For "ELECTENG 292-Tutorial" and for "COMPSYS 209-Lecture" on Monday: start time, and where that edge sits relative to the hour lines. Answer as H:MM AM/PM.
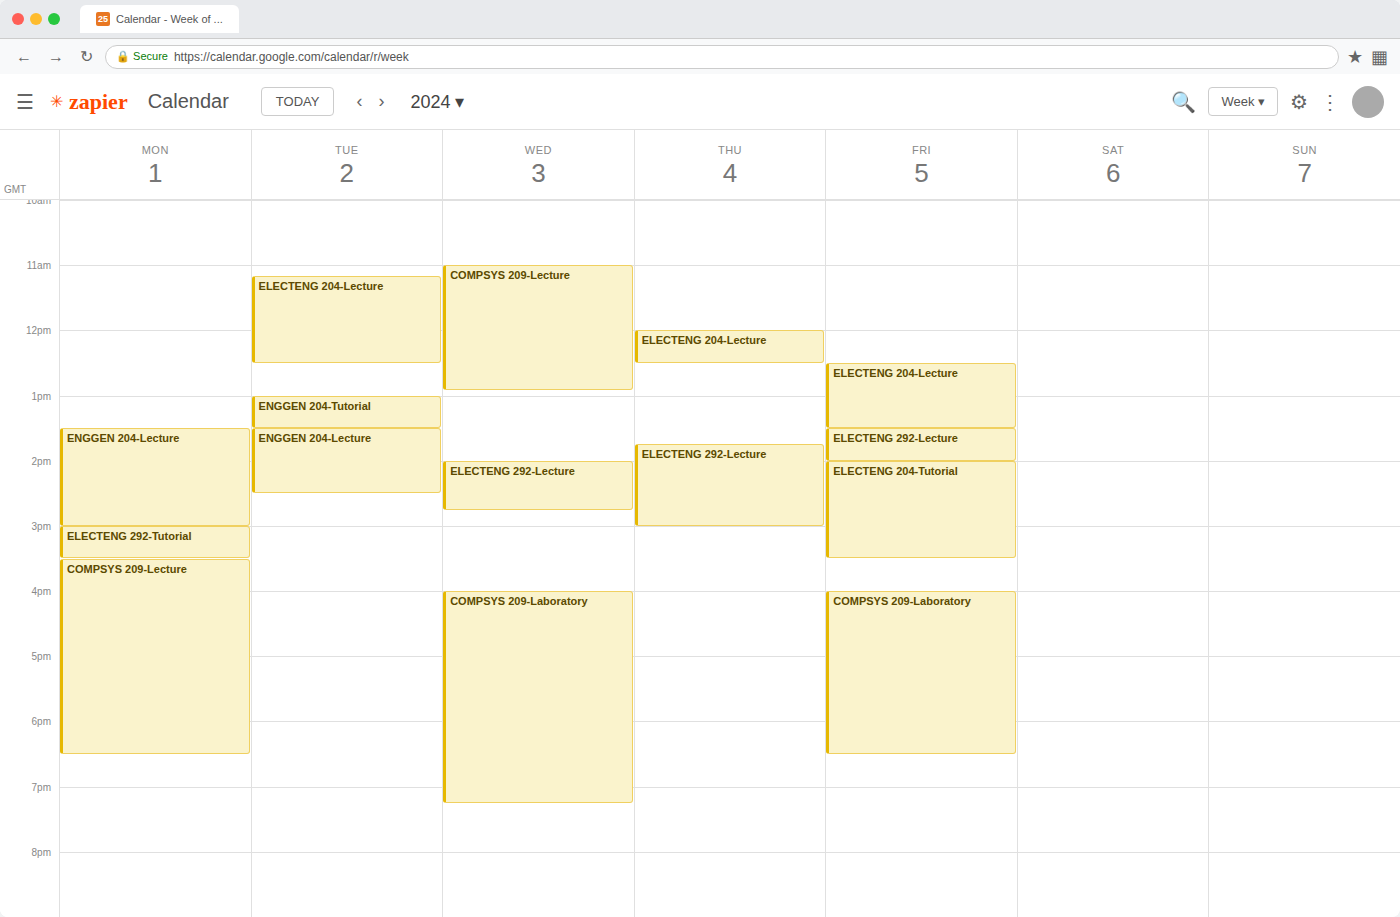
"ELECTENG 292-Tutorial": 3:00 PM, exactly on the 3 PM line. "COMPSYS 209-Lecture": 3:30 PM, halfway between the 3 PM and 4 PM lines.